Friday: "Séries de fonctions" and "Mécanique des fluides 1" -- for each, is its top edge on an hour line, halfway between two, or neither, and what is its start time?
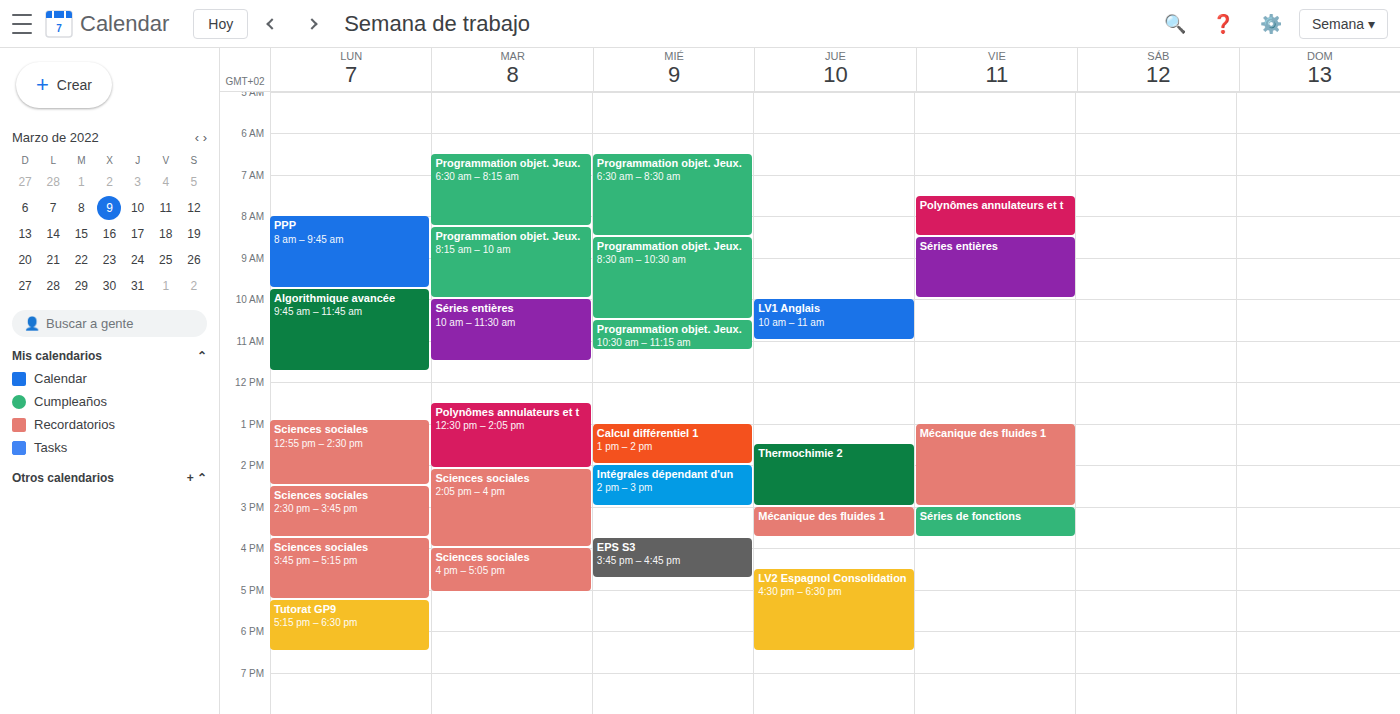
"Séries de fonctions": 3:00 PM, exactly on the 3 PM line. "Mécanique des fluides 1": 1:00 PM, exactly on the 1 PM line.